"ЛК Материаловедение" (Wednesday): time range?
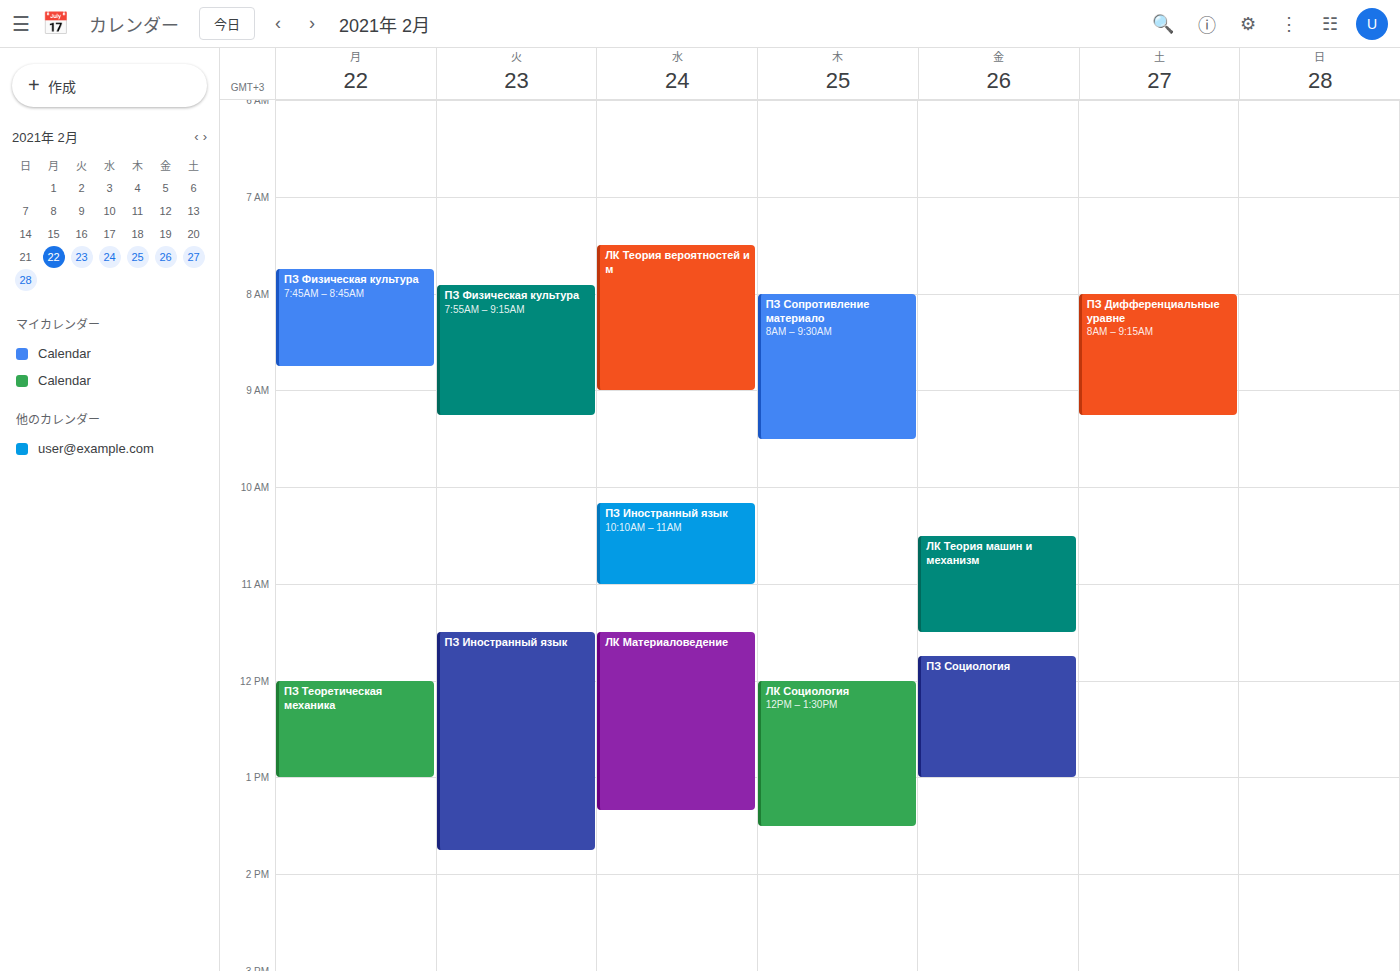
11:30 AM to 1:20 PM